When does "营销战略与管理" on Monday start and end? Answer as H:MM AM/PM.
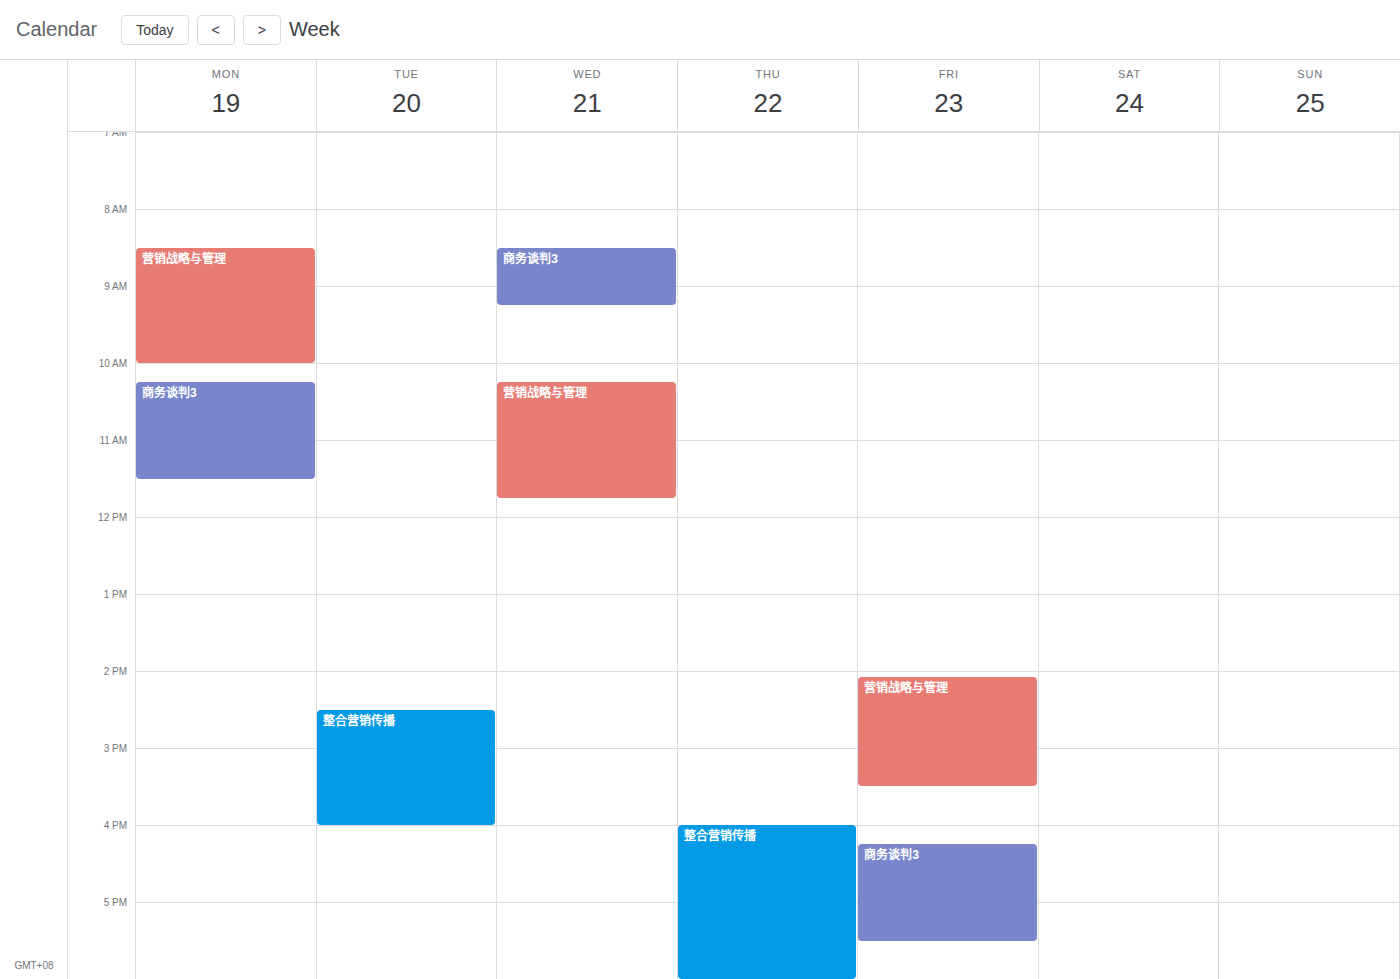
8:30 AM to 10:00 AM